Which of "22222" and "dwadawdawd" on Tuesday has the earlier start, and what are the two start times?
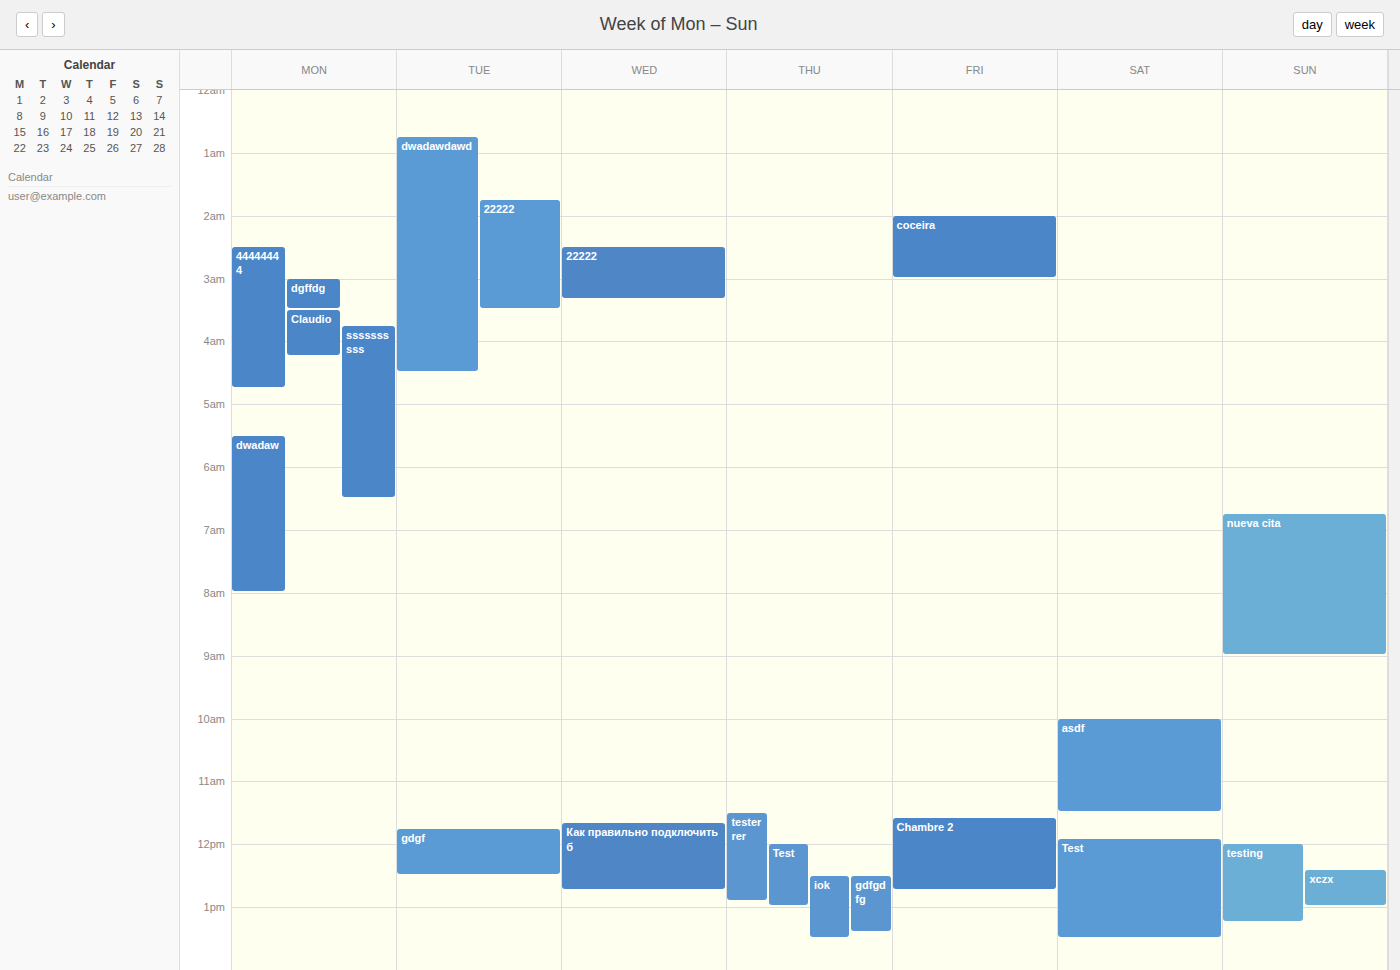
"dwadawdawd" 12:45 AM; "22222" 1:45 AM.